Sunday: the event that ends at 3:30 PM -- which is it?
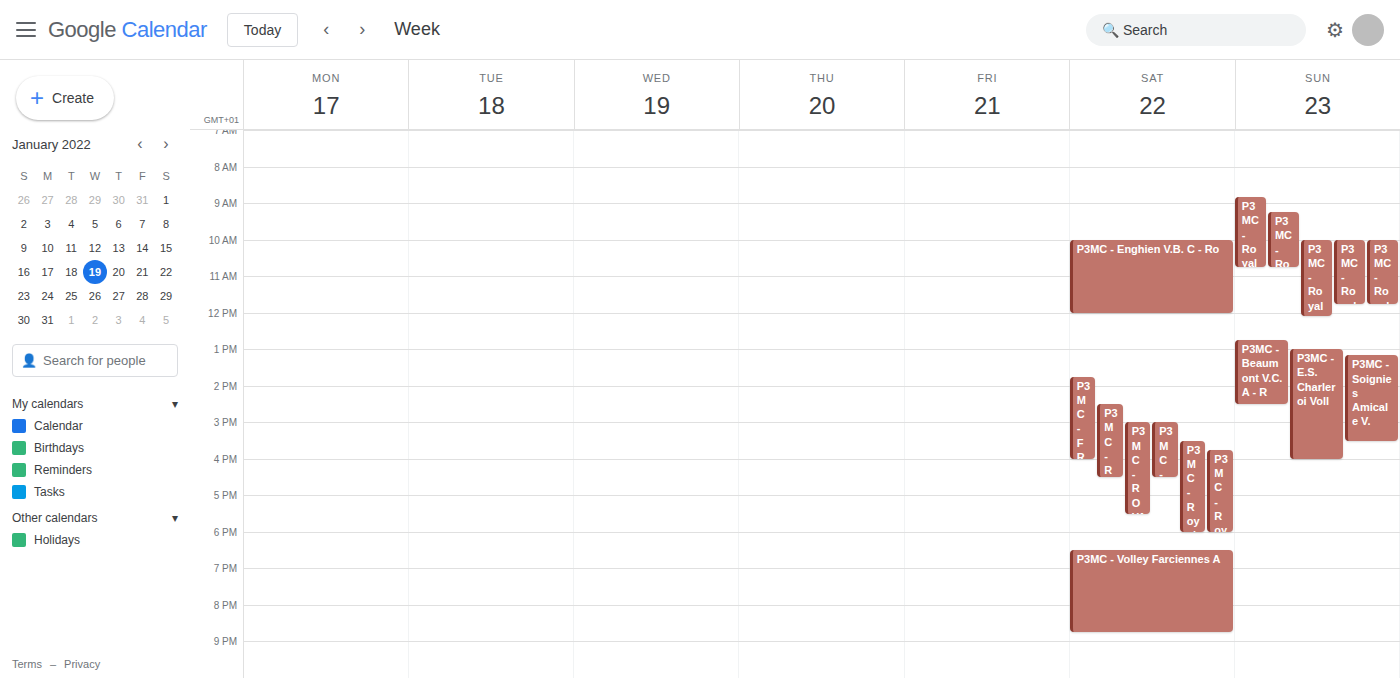
"P3MC - Soignies Amicale V."